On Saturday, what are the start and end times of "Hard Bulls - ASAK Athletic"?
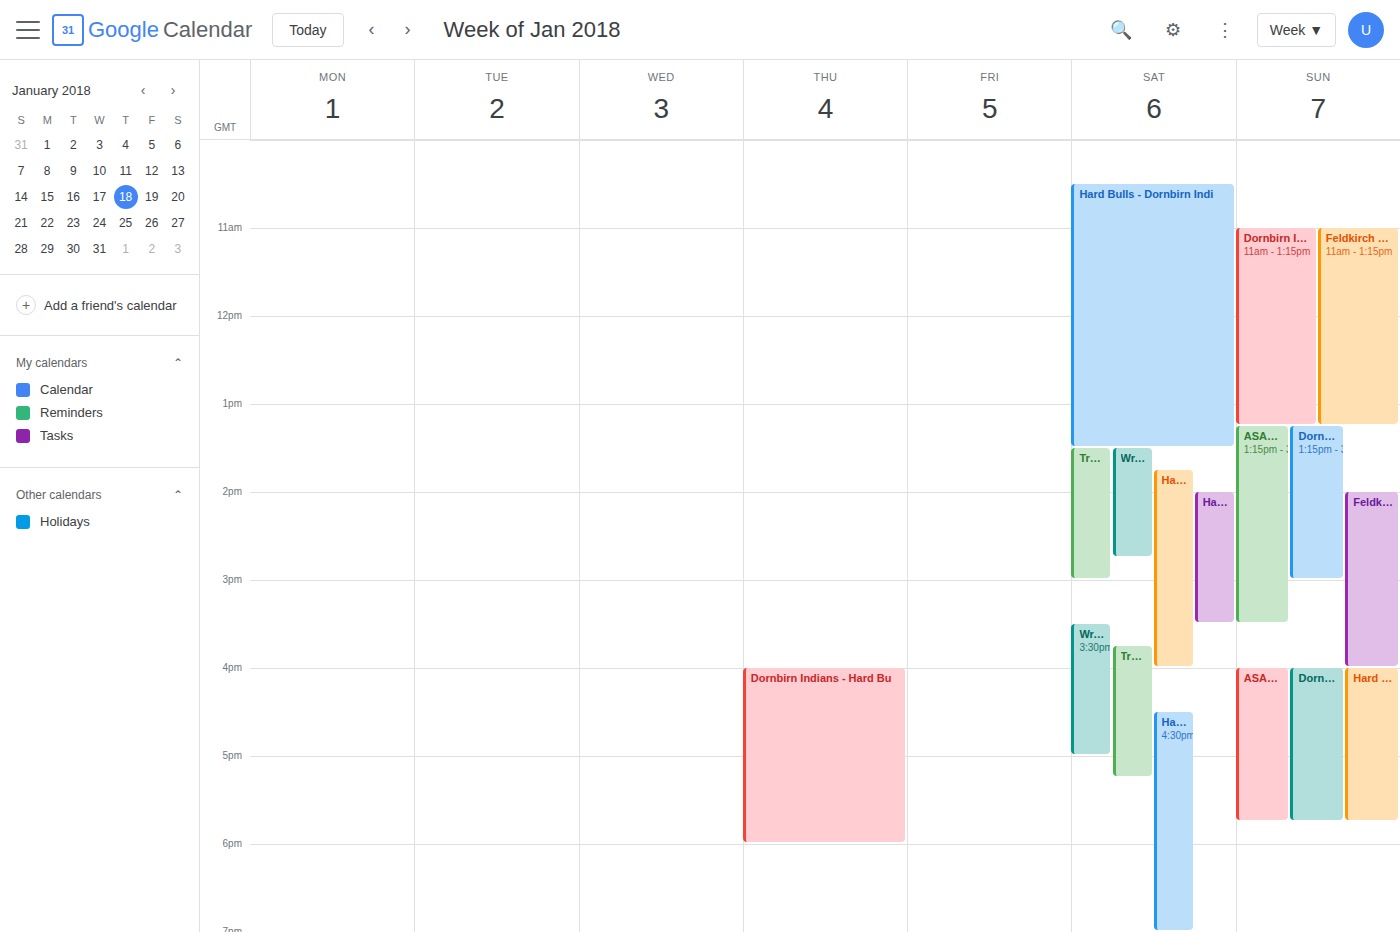
1:45 PM to 4:00 PM